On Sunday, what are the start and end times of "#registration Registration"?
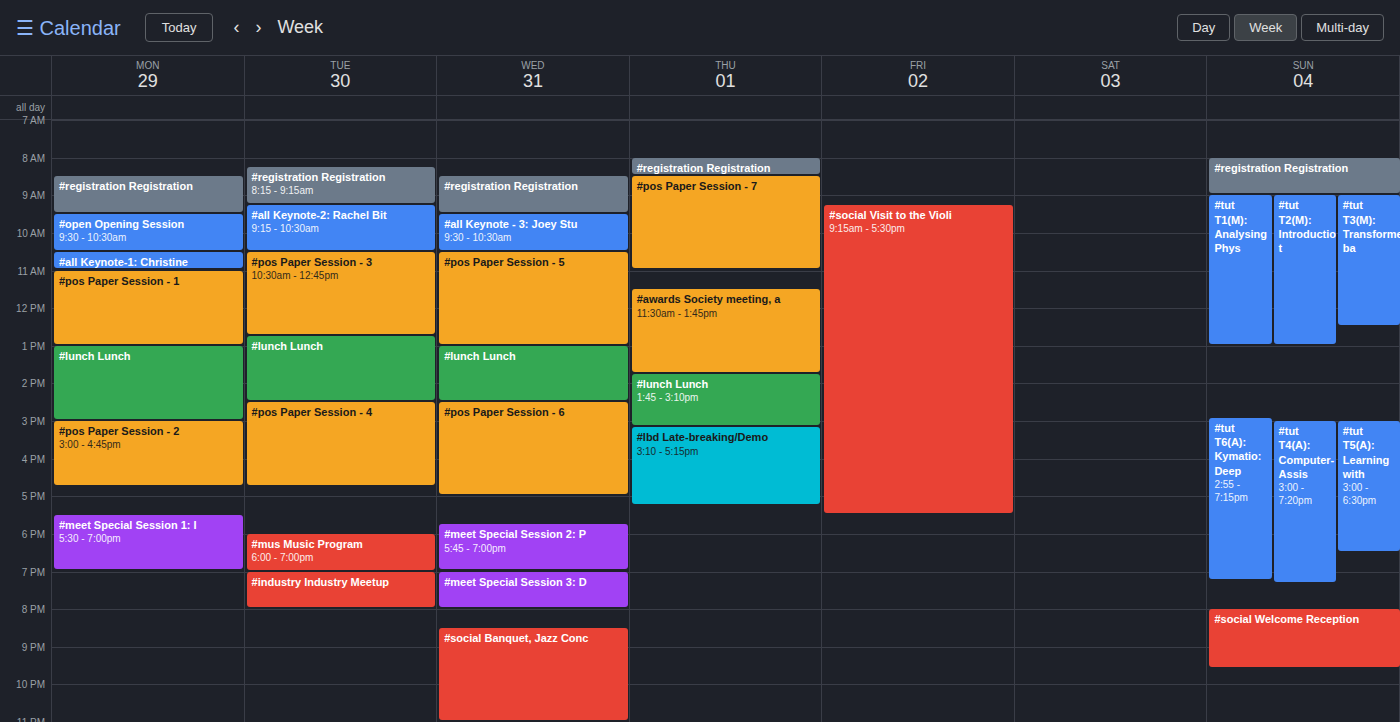
8:00 AM to 9:00 AM